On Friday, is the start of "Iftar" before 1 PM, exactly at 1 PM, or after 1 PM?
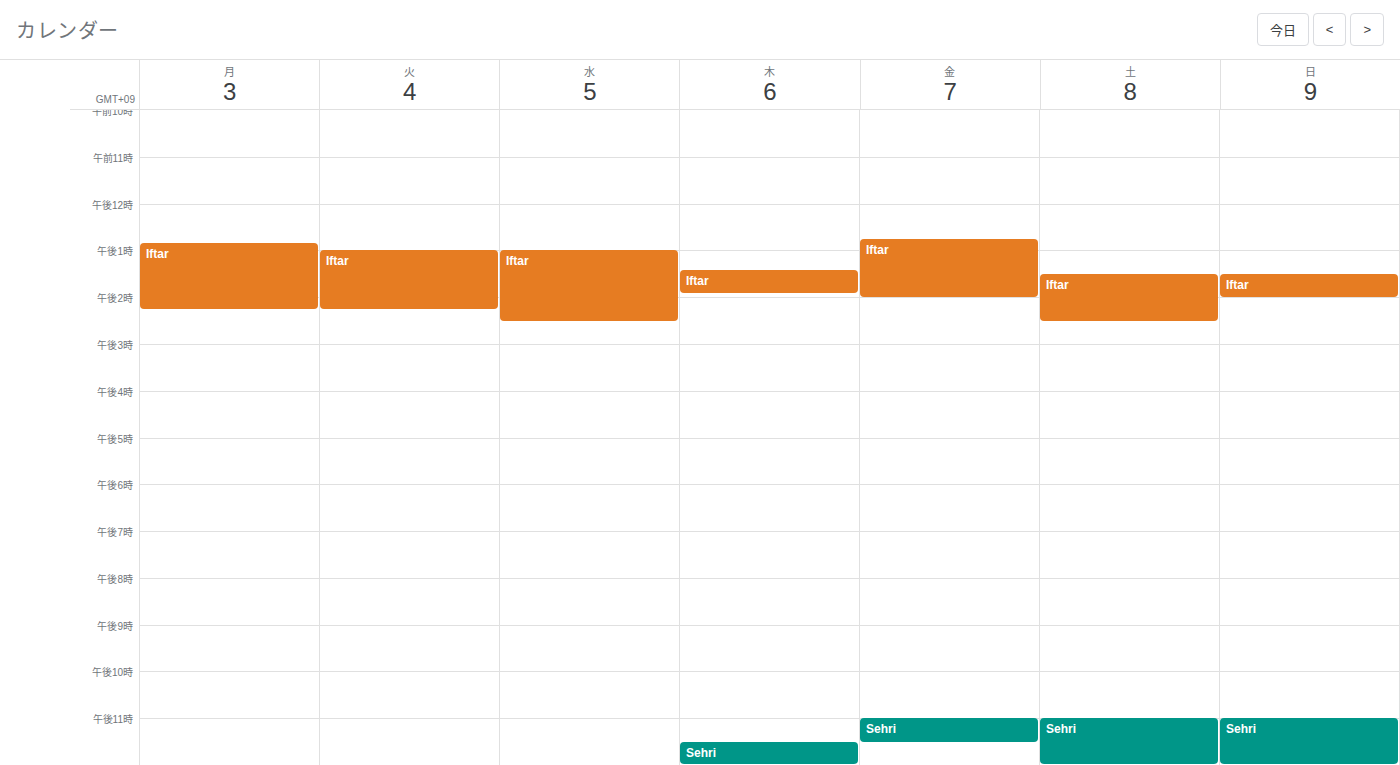
12:45 PM -- before 1 PM, 15 minutes above the 1 PM line.